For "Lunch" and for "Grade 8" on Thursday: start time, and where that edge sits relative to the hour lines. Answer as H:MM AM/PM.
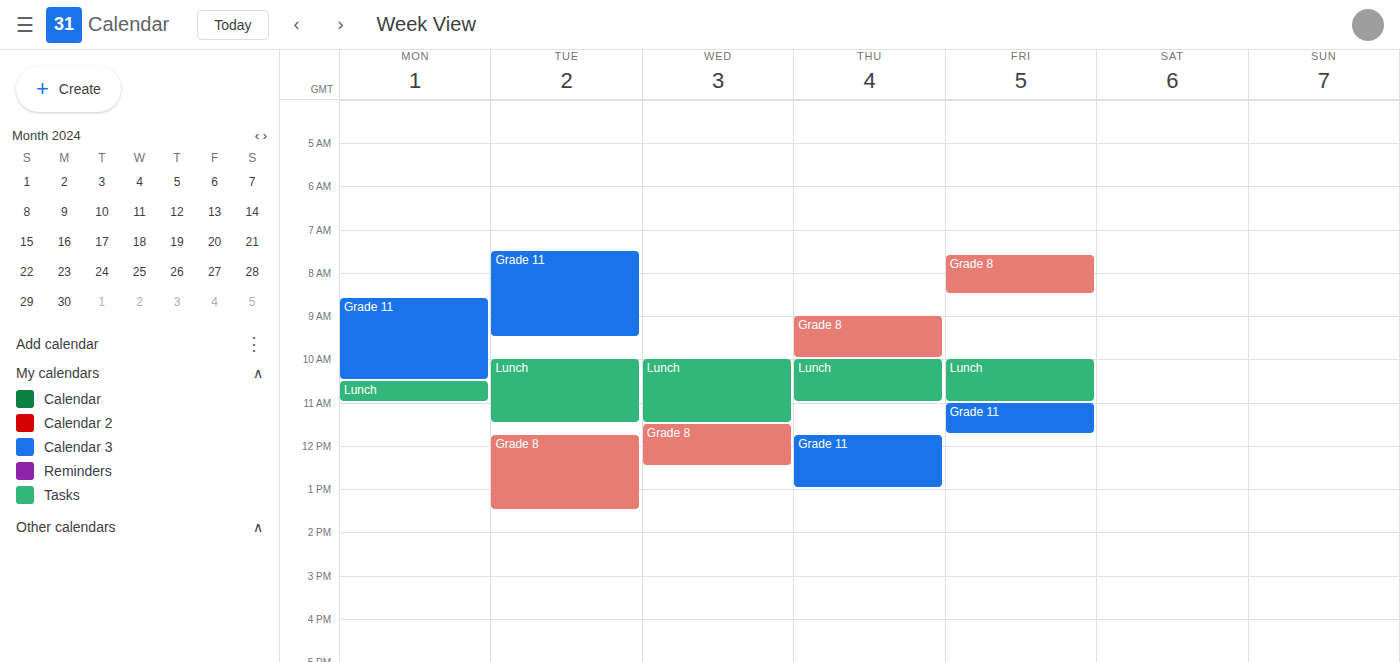
"Lunch": 10:00 AM, exactly on the 10 AM line. "Grade 8": 9:00 AM, exactly on the 9 AM line.